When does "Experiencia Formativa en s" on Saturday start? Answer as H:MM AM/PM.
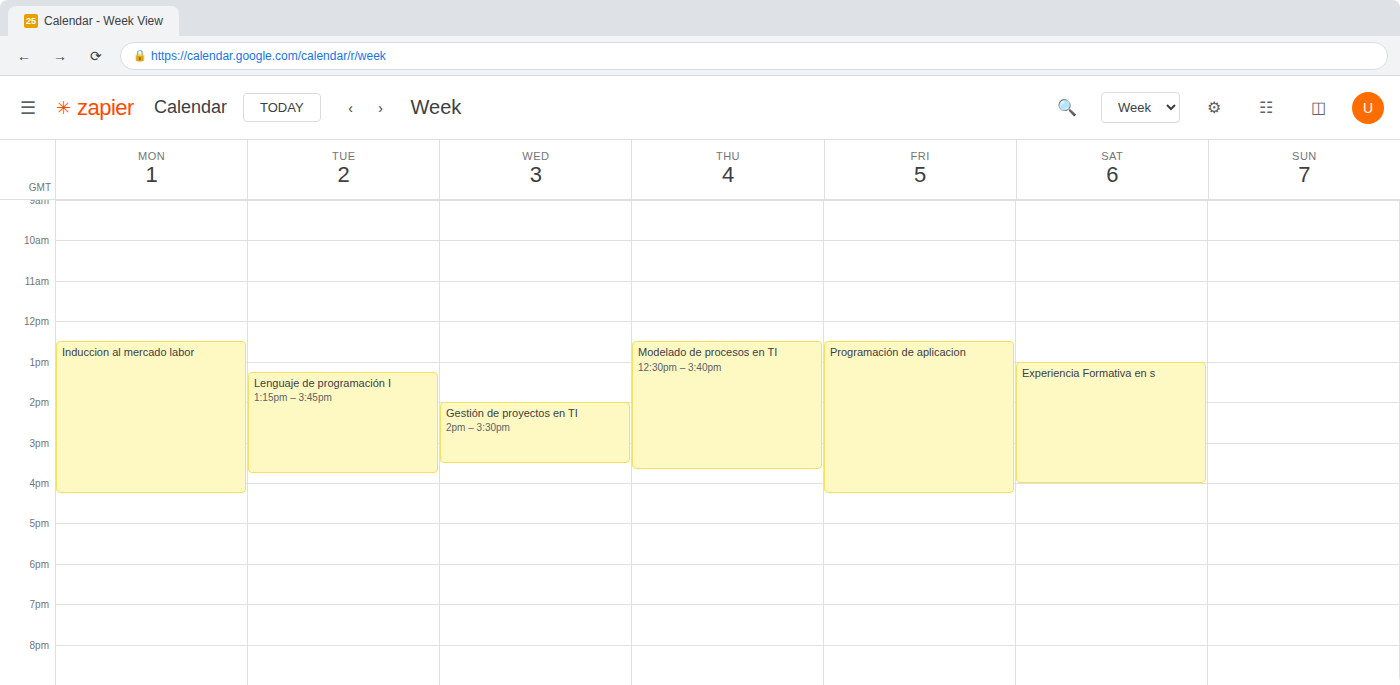
1:00 PM